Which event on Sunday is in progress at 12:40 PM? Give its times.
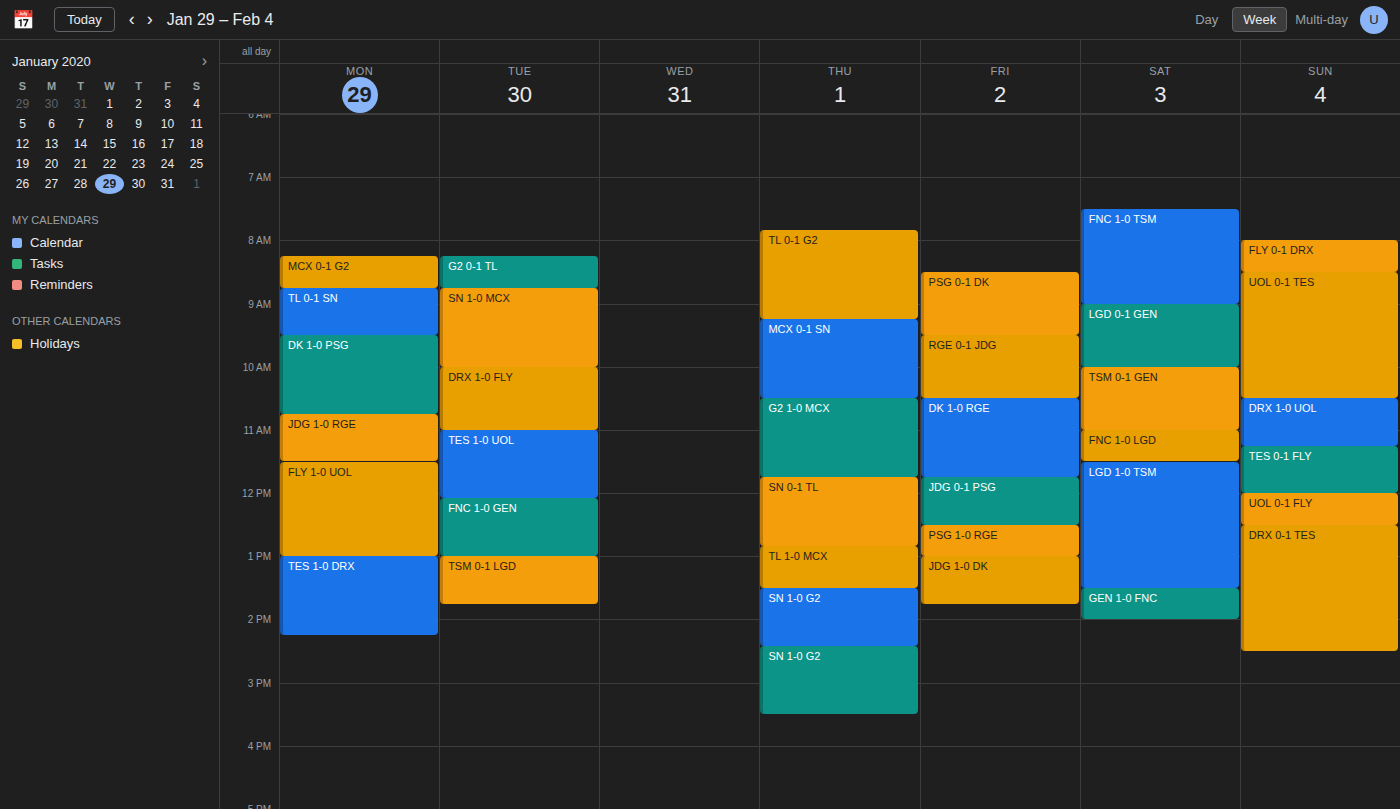
"DRX 0-1 TES", 12:30 PM to 2:30 PM